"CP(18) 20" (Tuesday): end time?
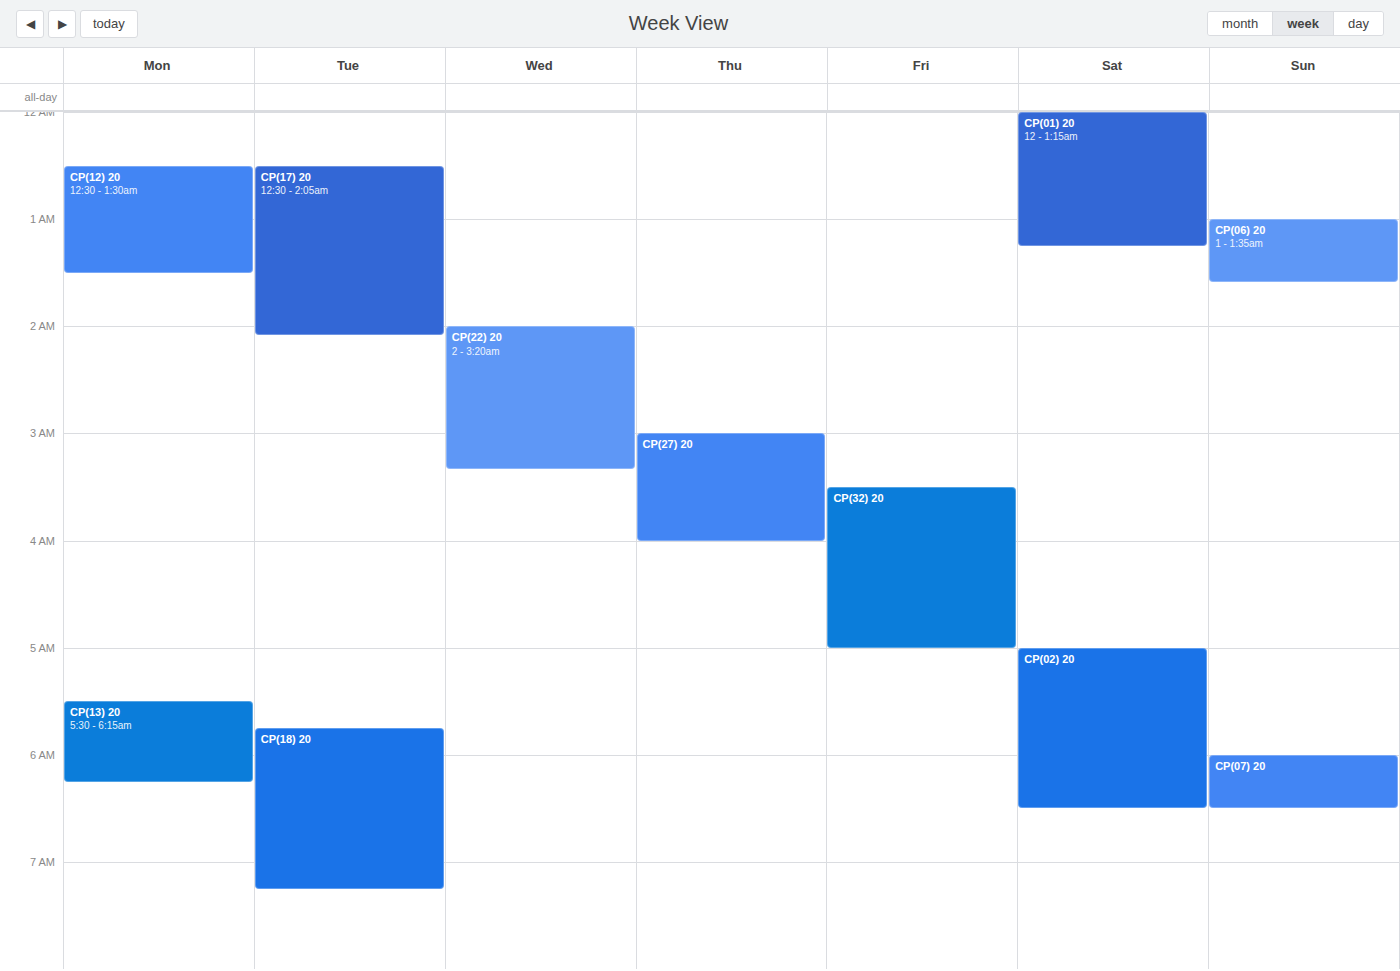
7:15 AM